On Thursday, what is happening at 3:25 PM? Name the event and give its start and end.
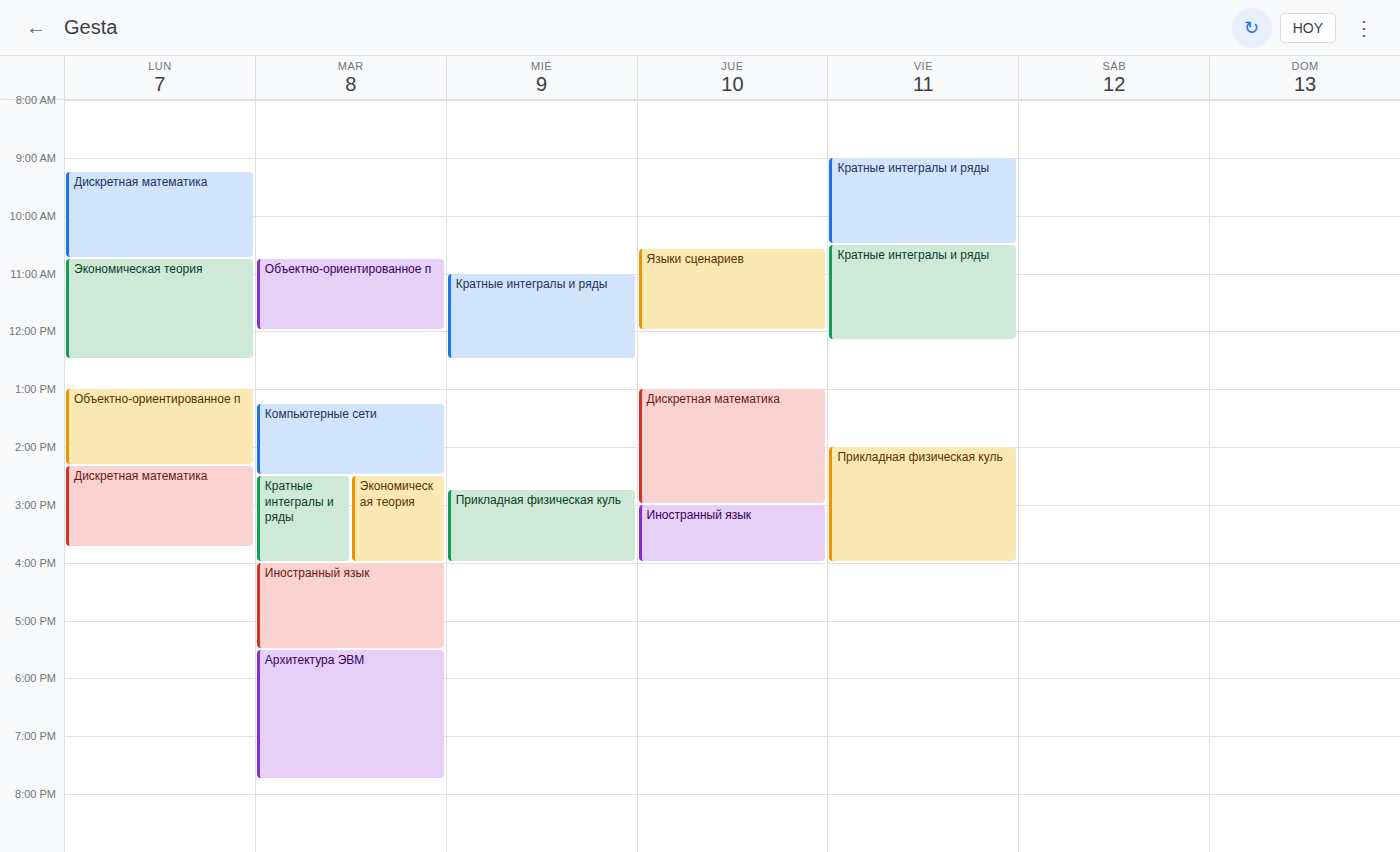
"Иностранный язык", 3:00 PM to 4:00 PM